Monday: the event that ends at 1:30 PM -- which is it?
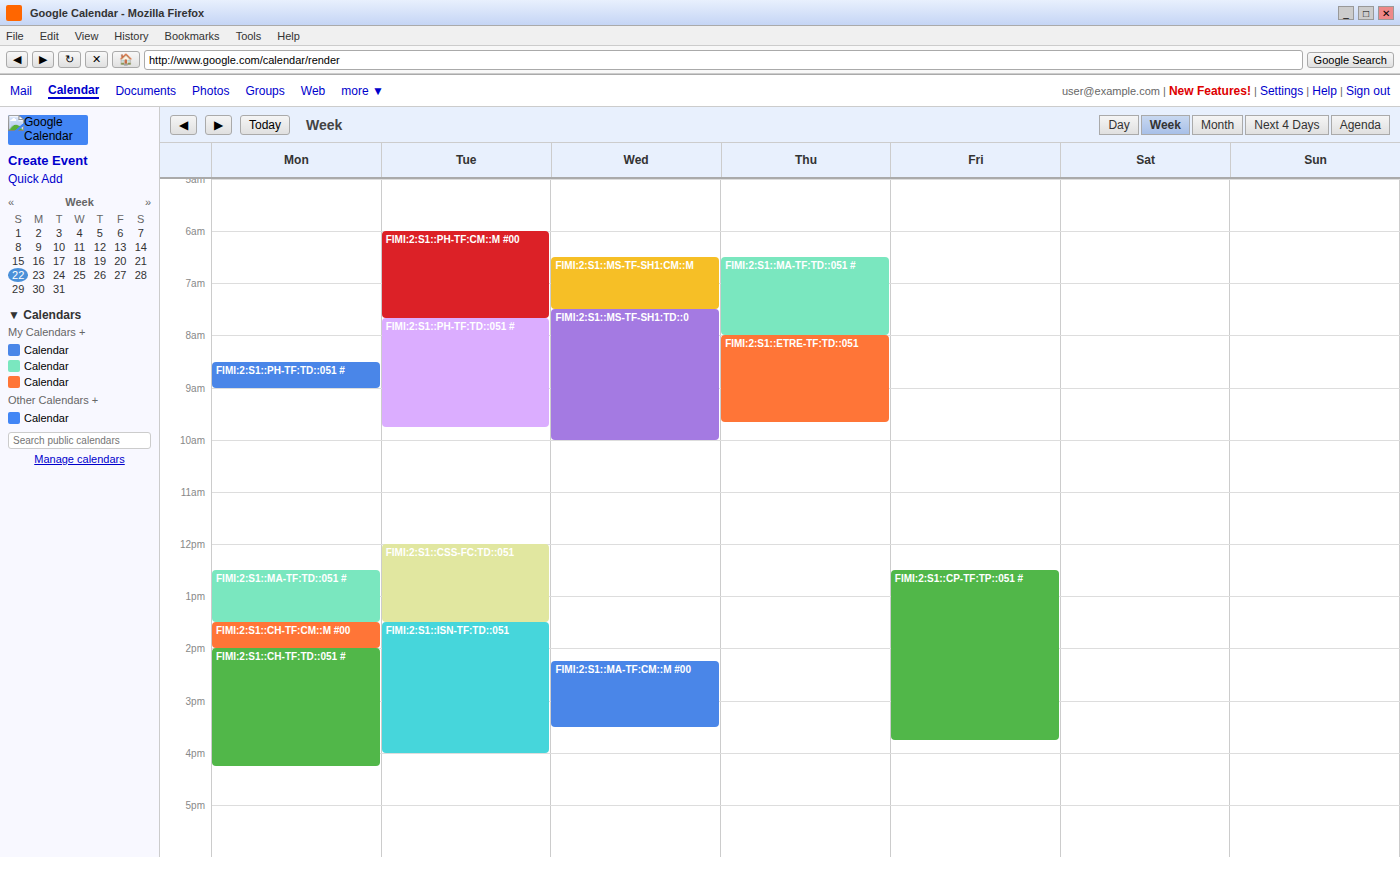
"FIMI:2:S1::MA-TF:TD::051 #"